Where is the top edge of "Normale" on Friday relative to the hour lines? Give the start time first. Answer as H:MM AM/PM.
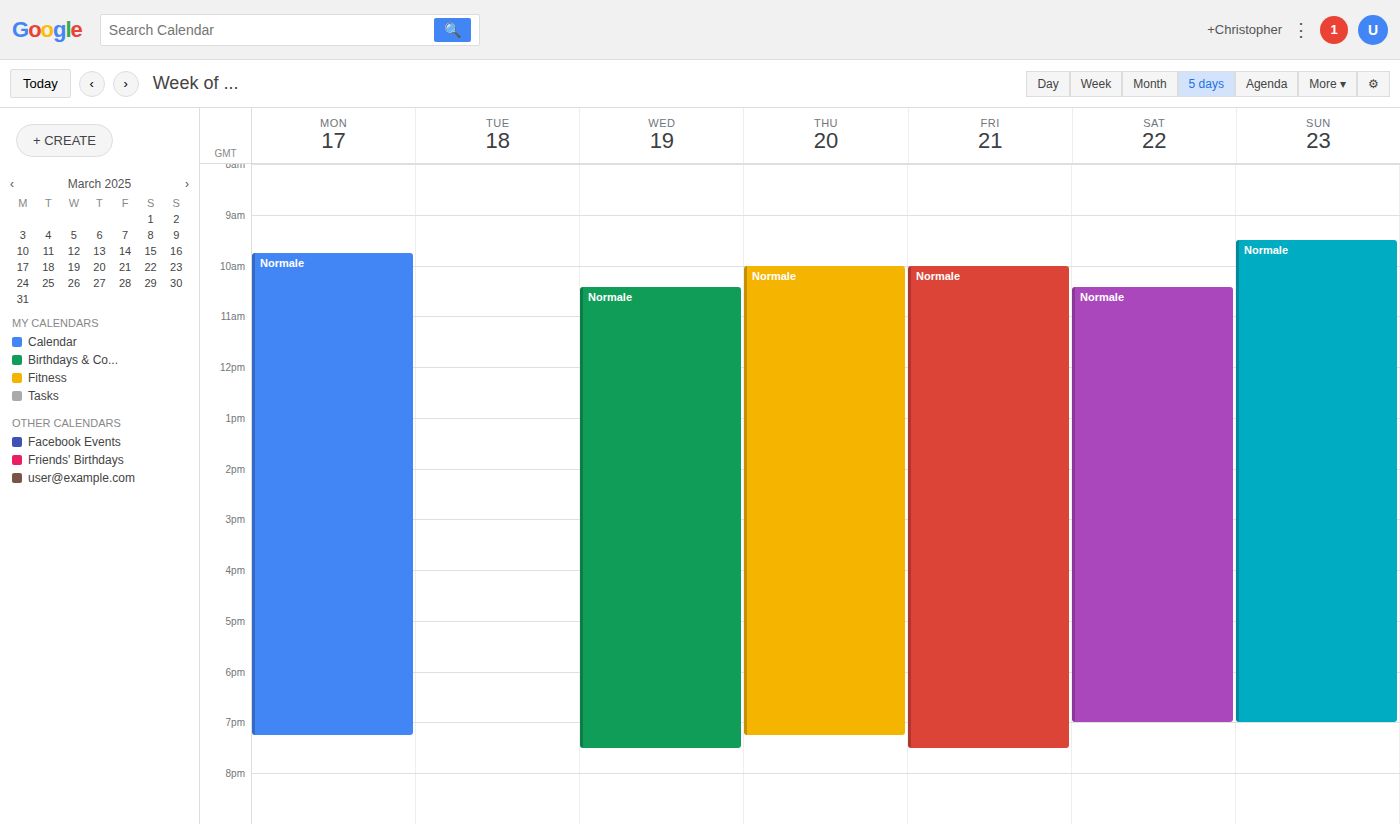
10:00 AM -- exactly on the 10 AM line.